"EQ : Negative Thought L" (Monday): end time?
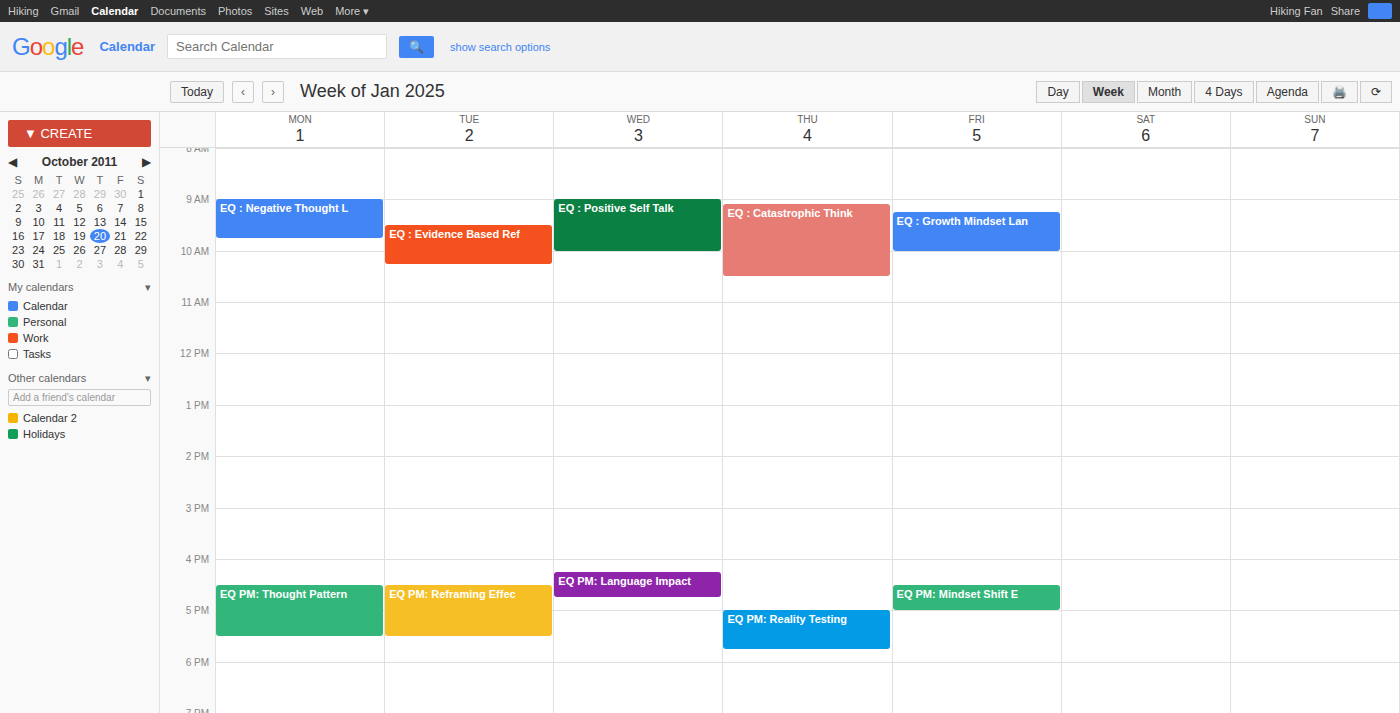
9:45 AM